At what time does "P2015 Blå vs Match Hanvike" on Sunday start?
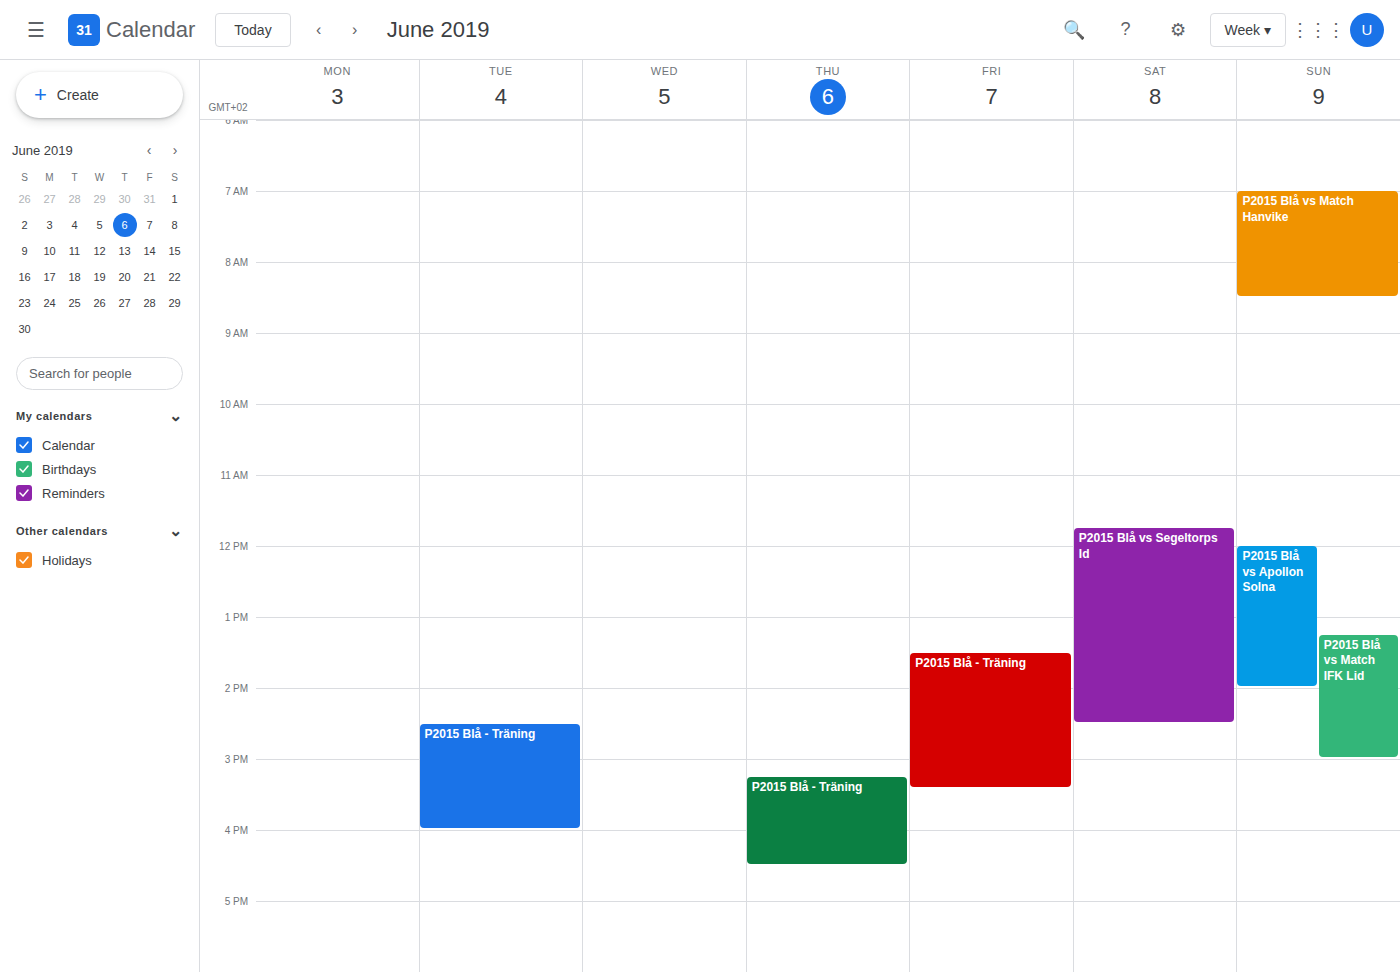
7:00 AM